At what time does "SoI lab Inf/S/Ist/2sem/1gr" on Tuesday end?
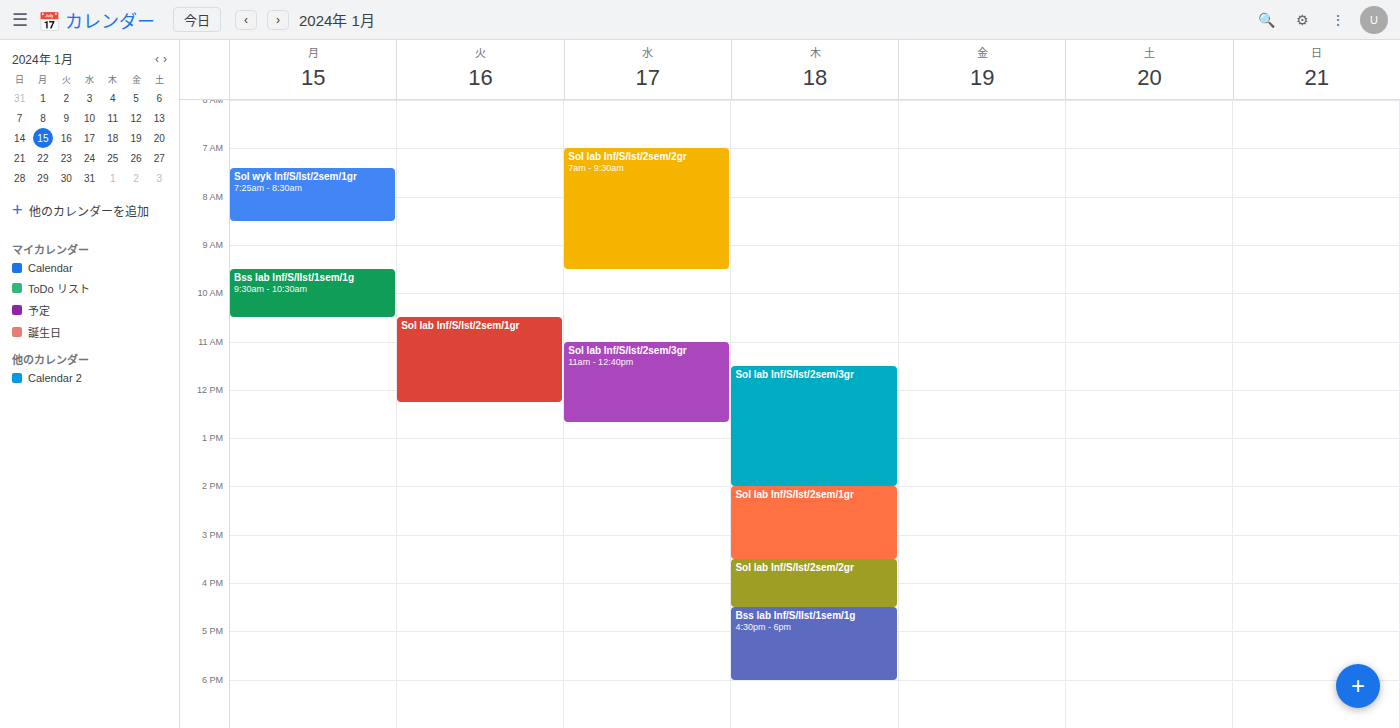
12:15 PM